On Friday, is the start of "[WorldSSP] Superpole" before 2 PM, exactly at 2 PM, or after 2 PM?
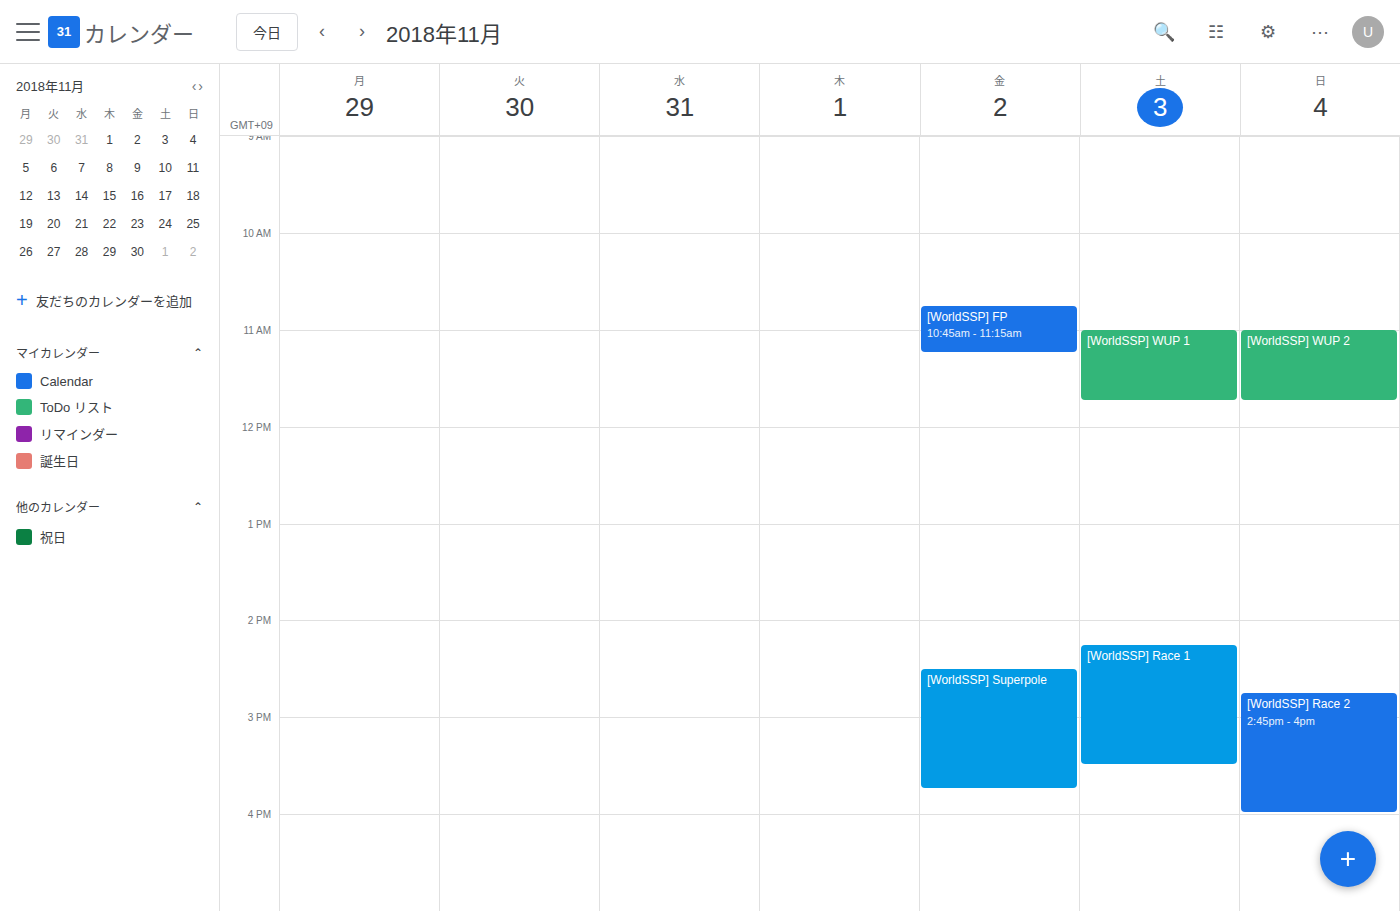
2:30 PM -- after 2 PM, 30 minutes below the 2 PM line.